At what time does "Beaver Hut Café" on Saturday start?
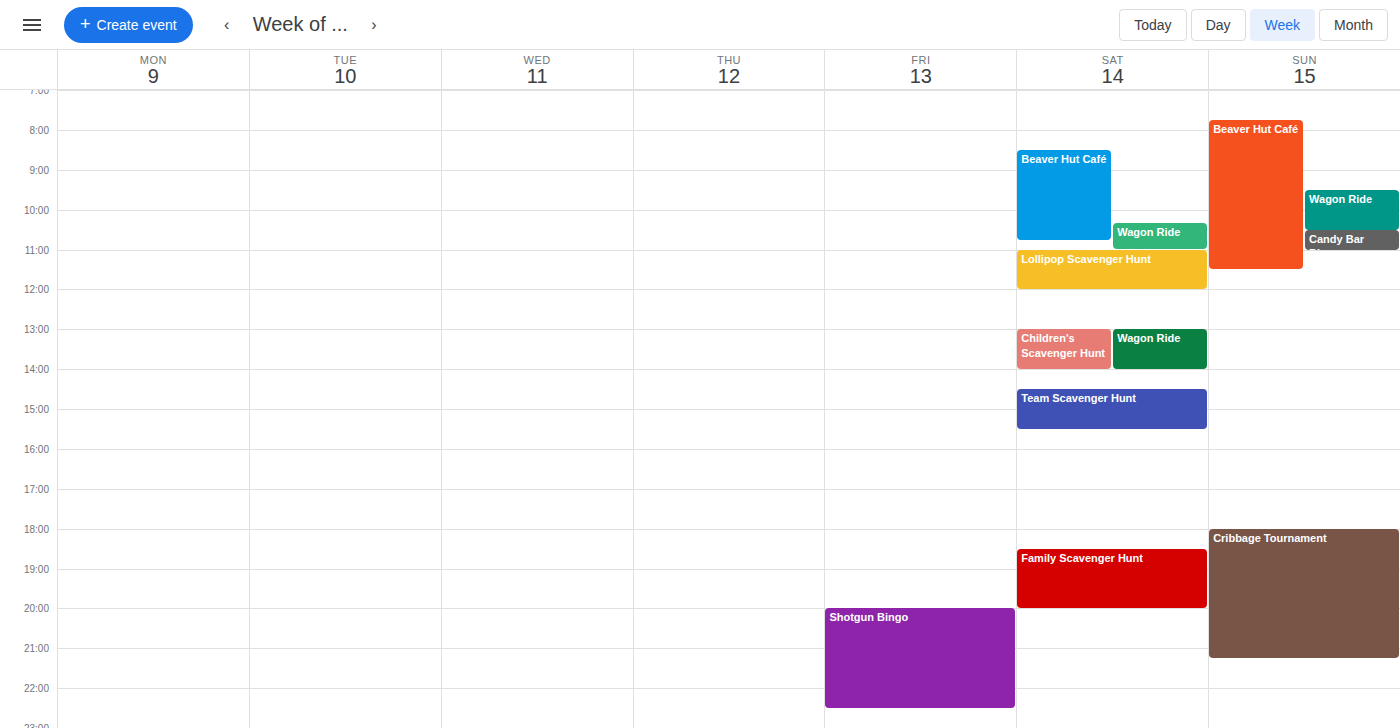
8:30 AM